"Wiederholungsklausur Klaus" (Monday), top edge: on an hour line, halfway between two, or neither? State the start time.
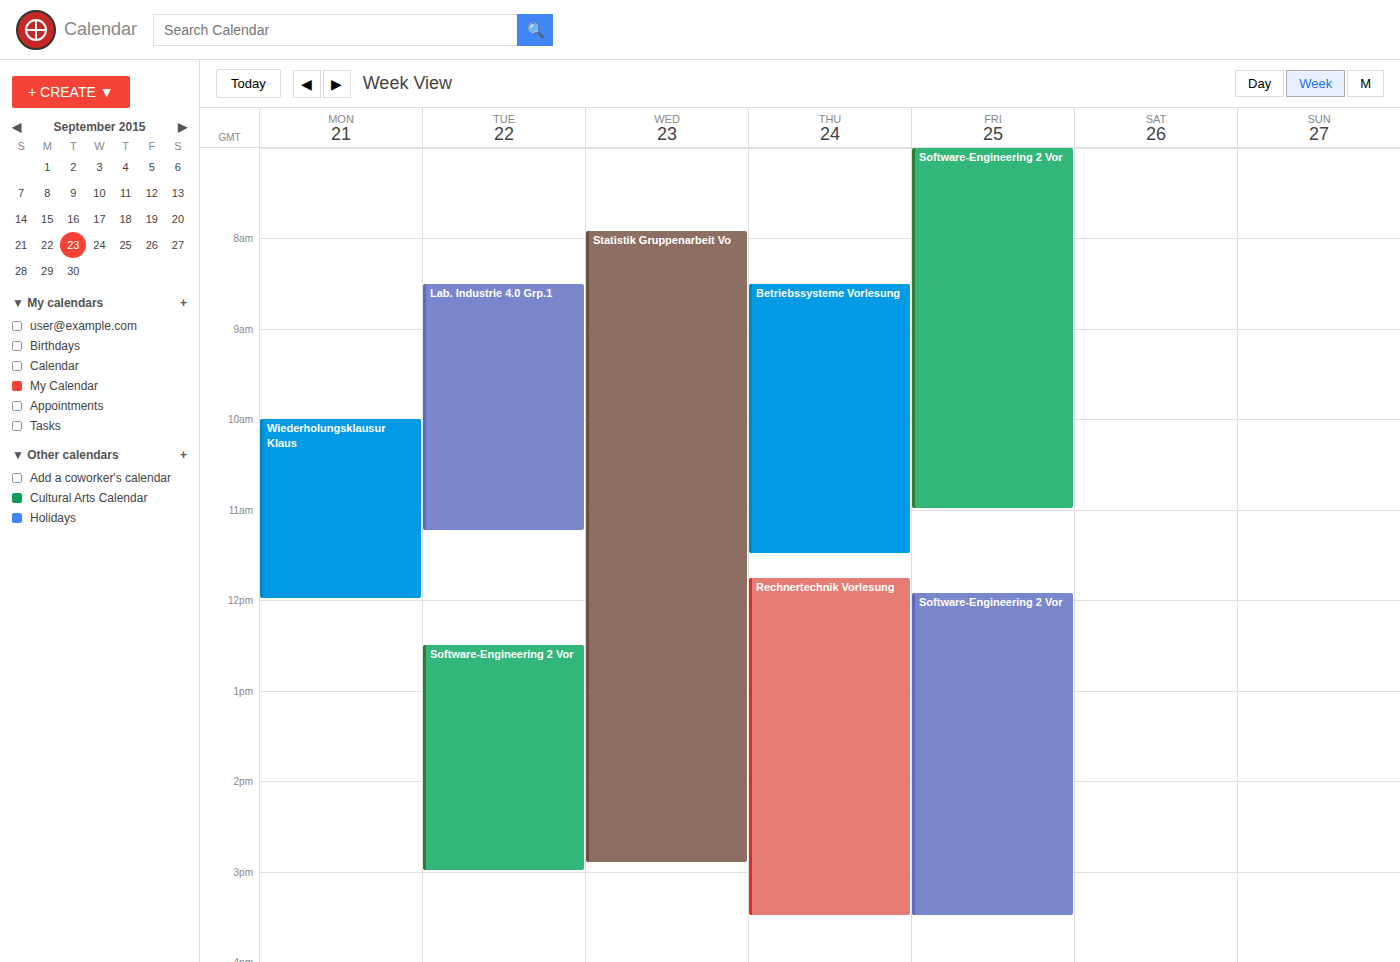
10:00 AM -- exactly on the 10 AM line.